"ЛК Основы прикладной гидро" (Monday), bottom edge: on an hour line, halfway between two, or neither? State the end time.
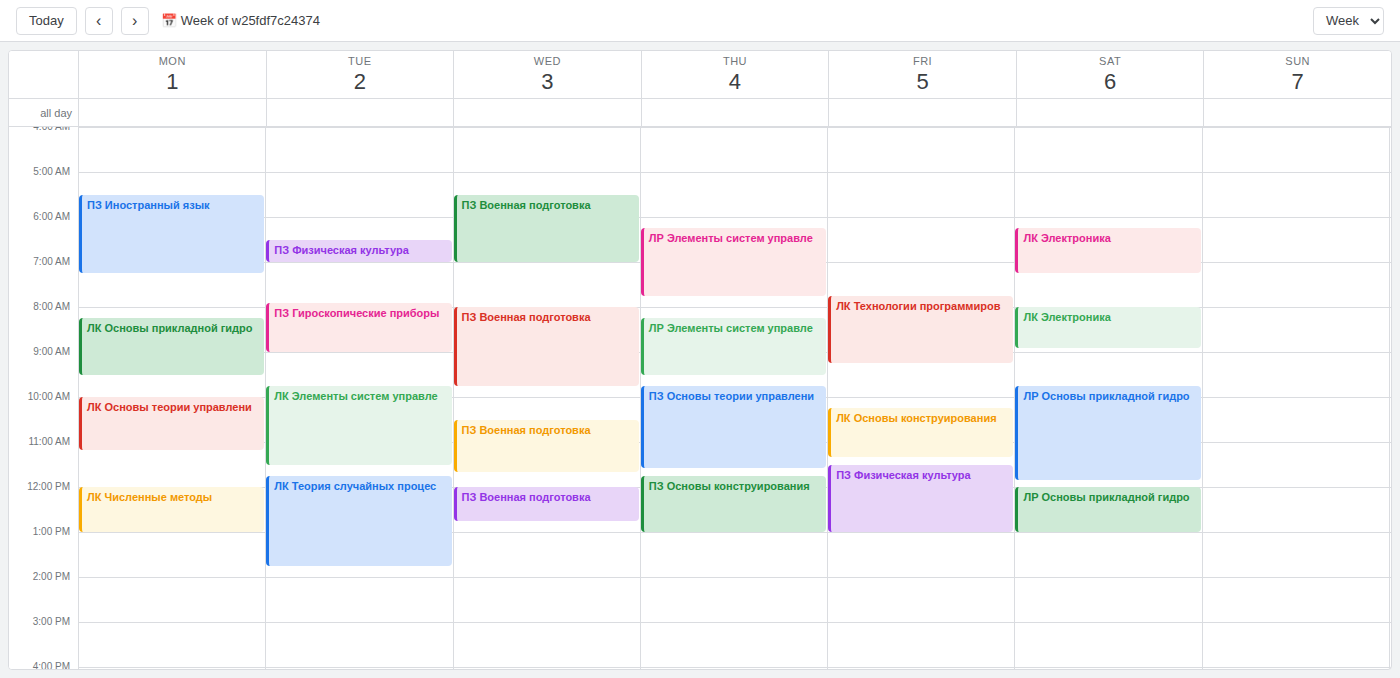
9:30 AM -- halfway between the 9 AM and 10 AM lines.